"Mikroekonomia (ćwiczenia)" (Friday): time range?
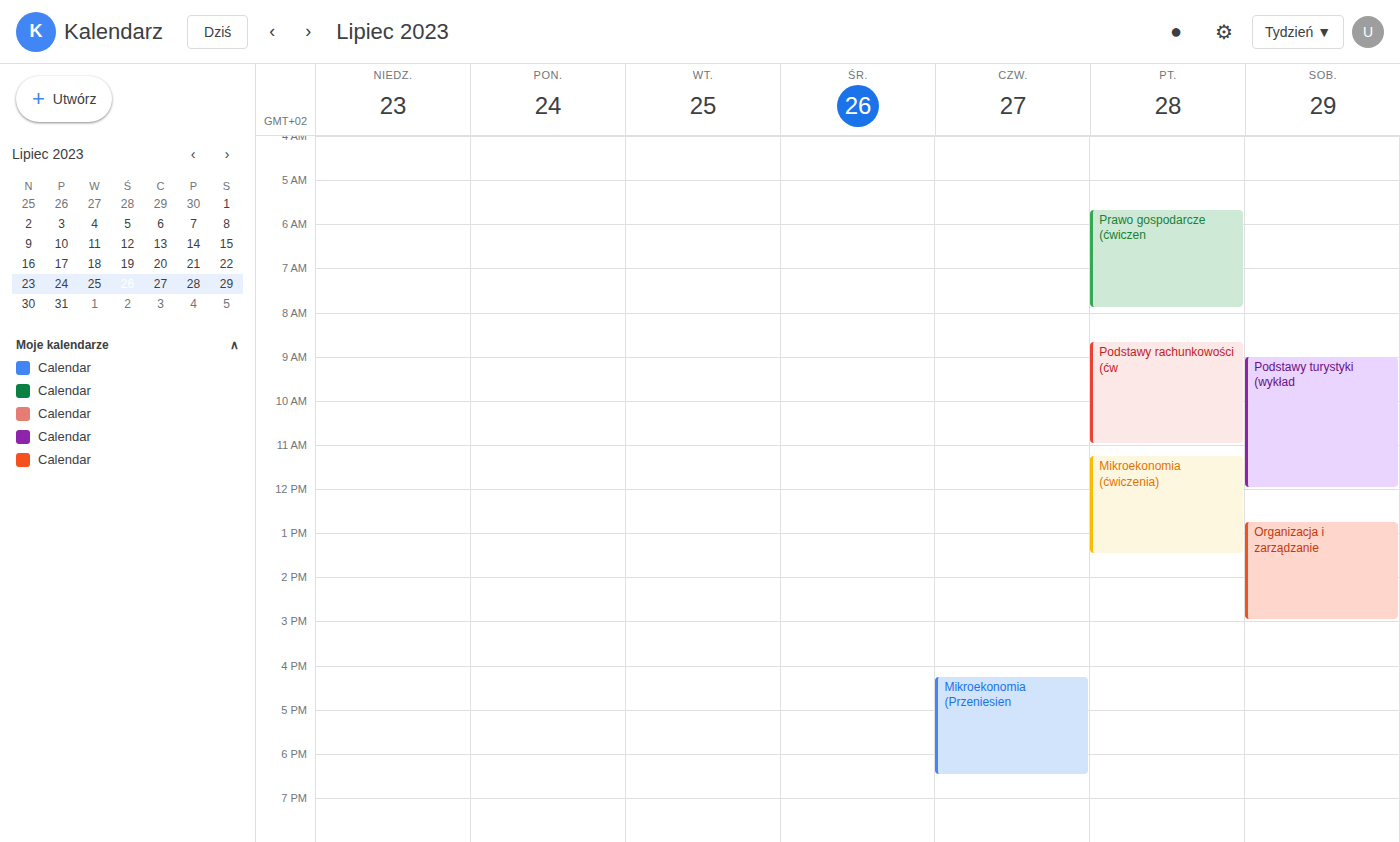
11:15 to 13:30